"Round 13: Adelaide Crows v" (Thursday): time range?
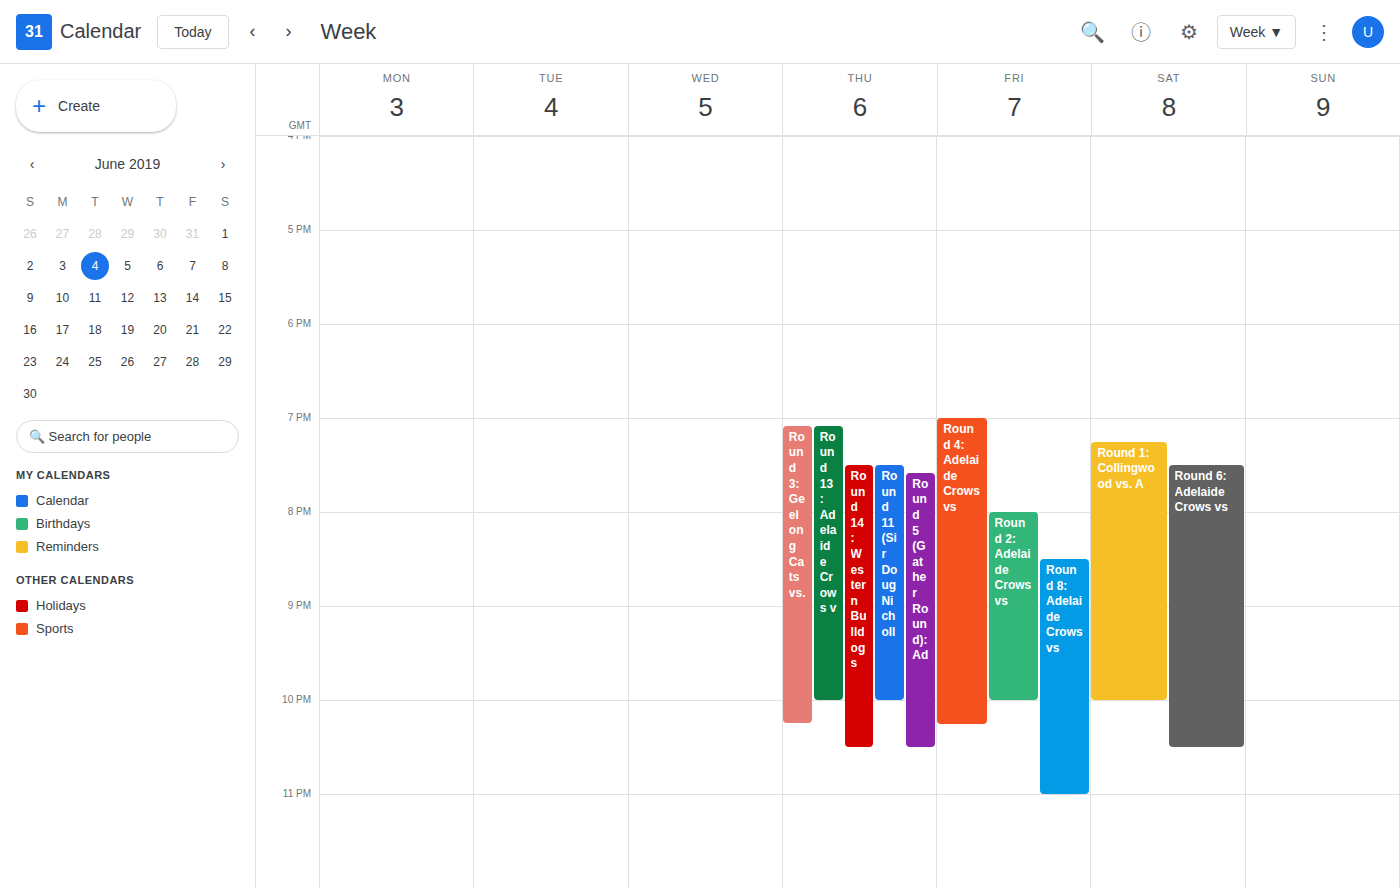
7:05 PM to 10:00 PM